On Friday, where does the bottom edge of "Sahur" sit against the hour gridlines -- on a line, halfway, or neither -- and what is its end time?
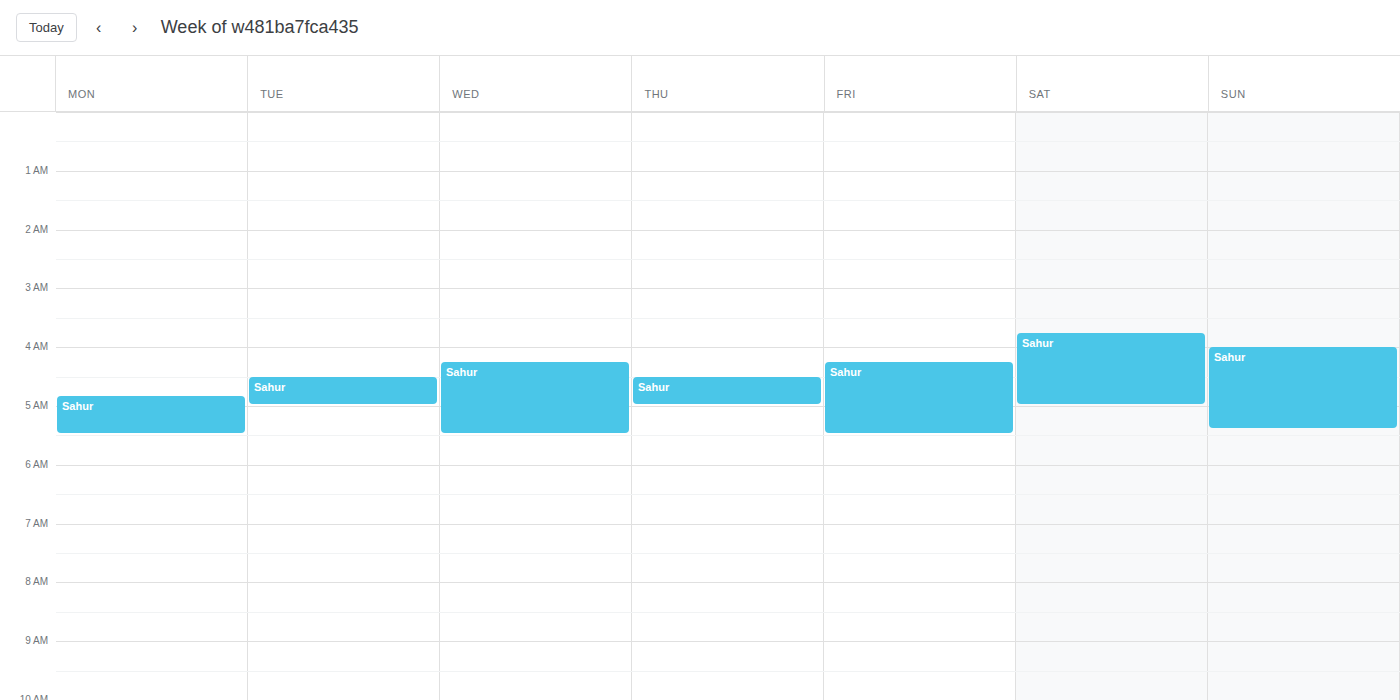
5:30 AM -- halfway between the 5 AM and 6 AM lines.